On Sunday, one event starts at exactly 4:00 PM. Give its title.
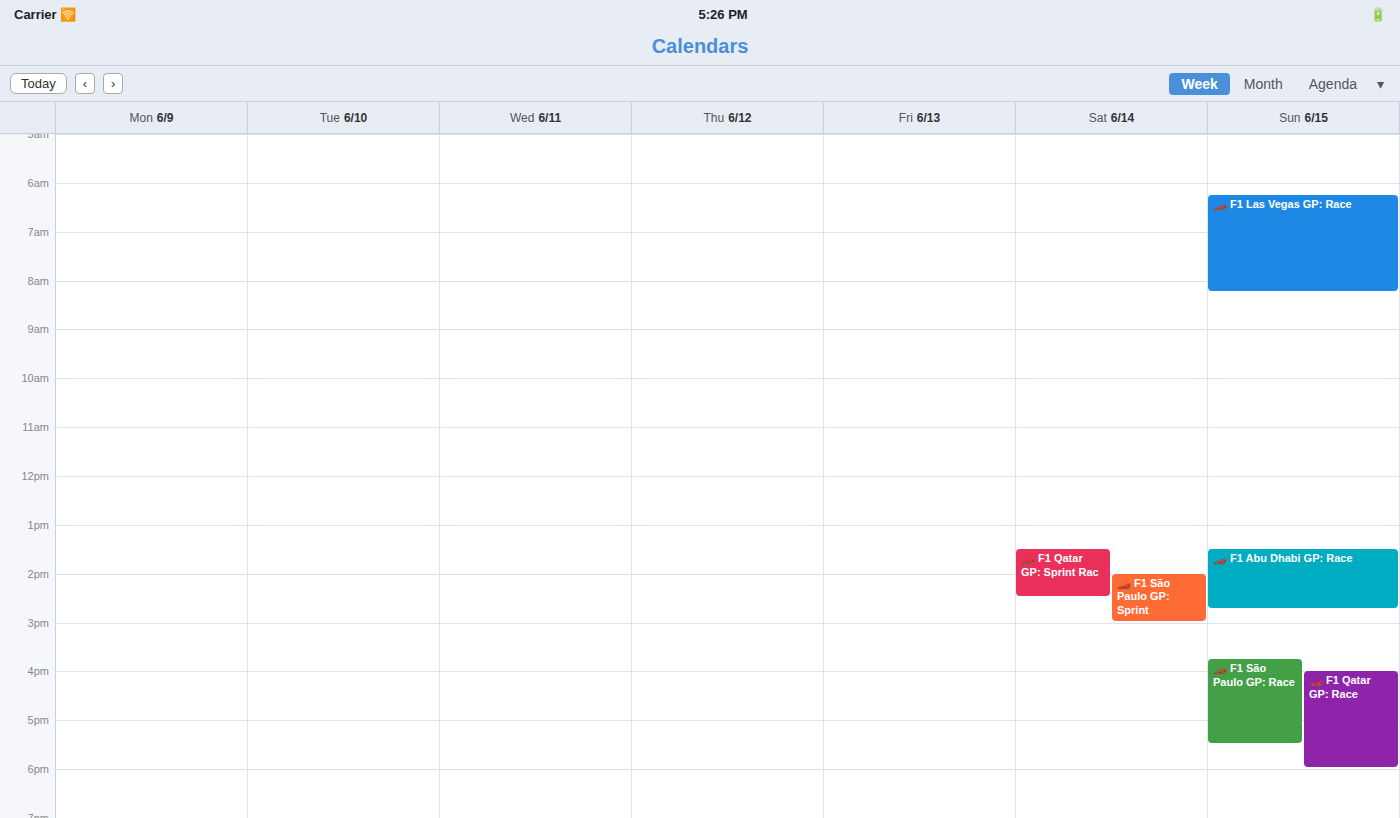
"🏎️ F1 Qatar GP: Race"